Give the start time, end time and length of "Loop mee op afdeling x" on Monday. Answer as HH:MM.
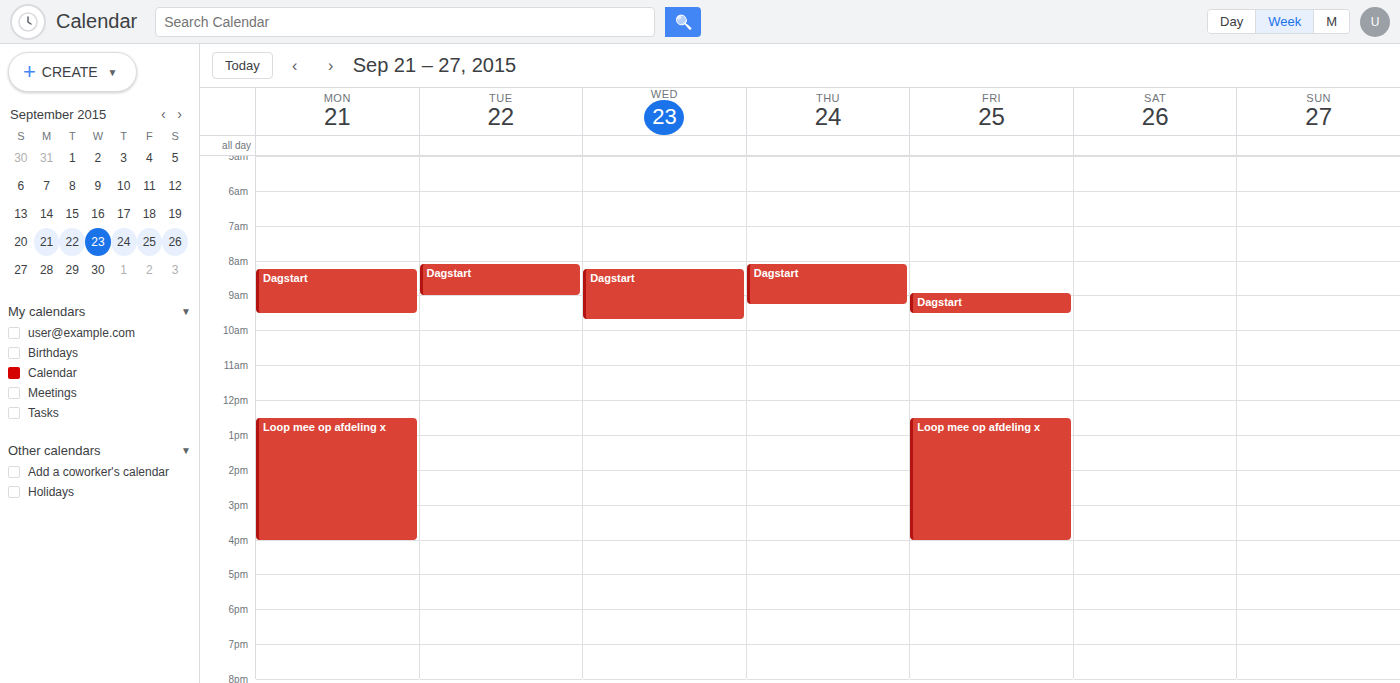
12:30 to 16:00, 3 hours 30 minutes